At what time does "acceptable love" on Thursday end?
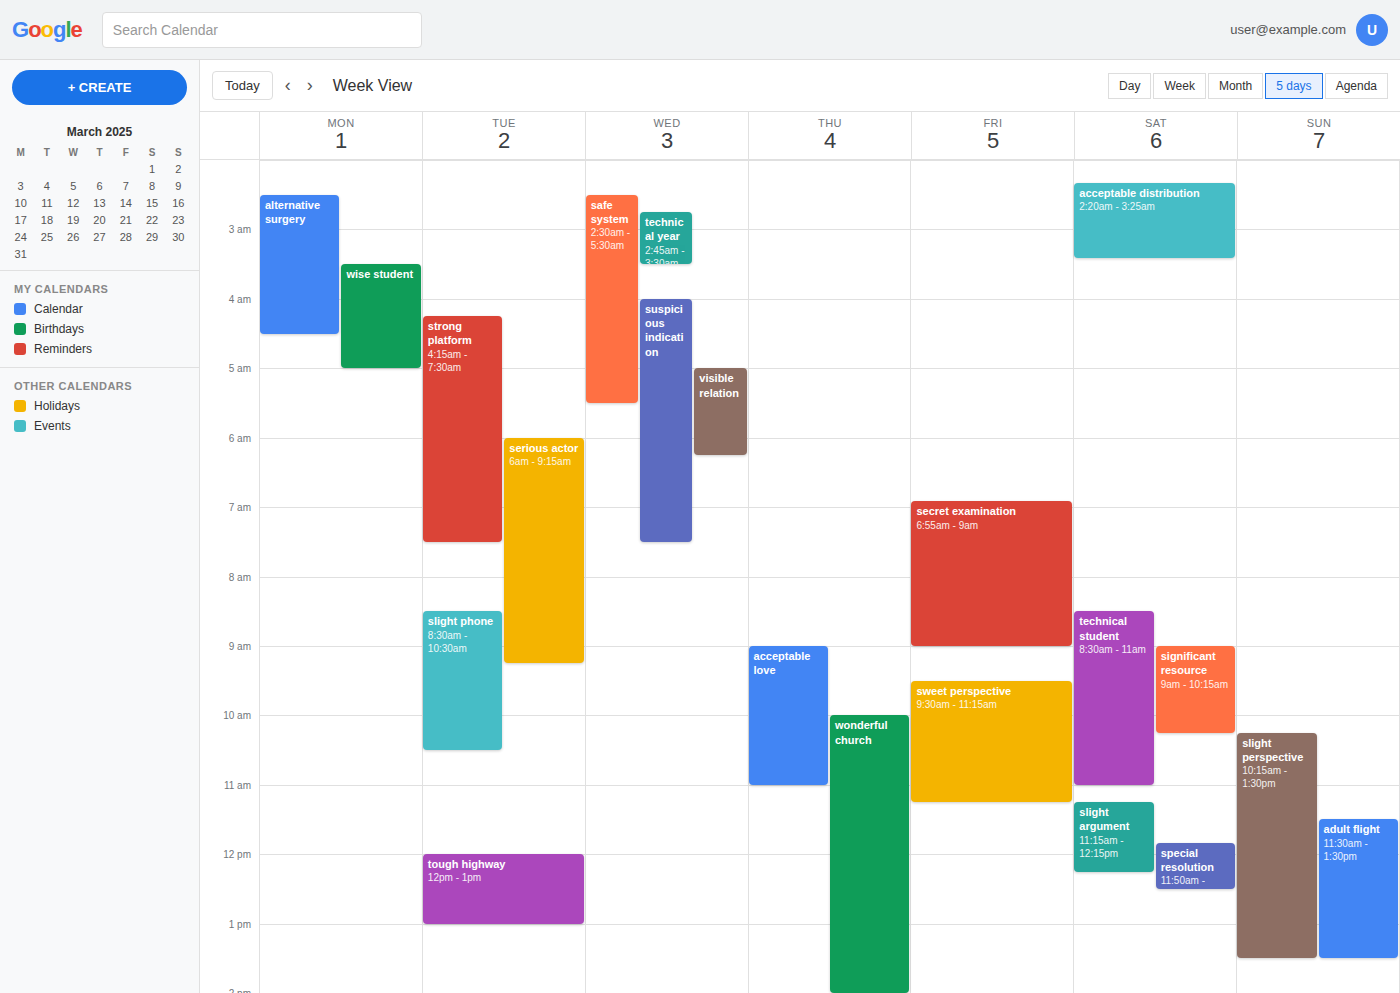
11:00 AM